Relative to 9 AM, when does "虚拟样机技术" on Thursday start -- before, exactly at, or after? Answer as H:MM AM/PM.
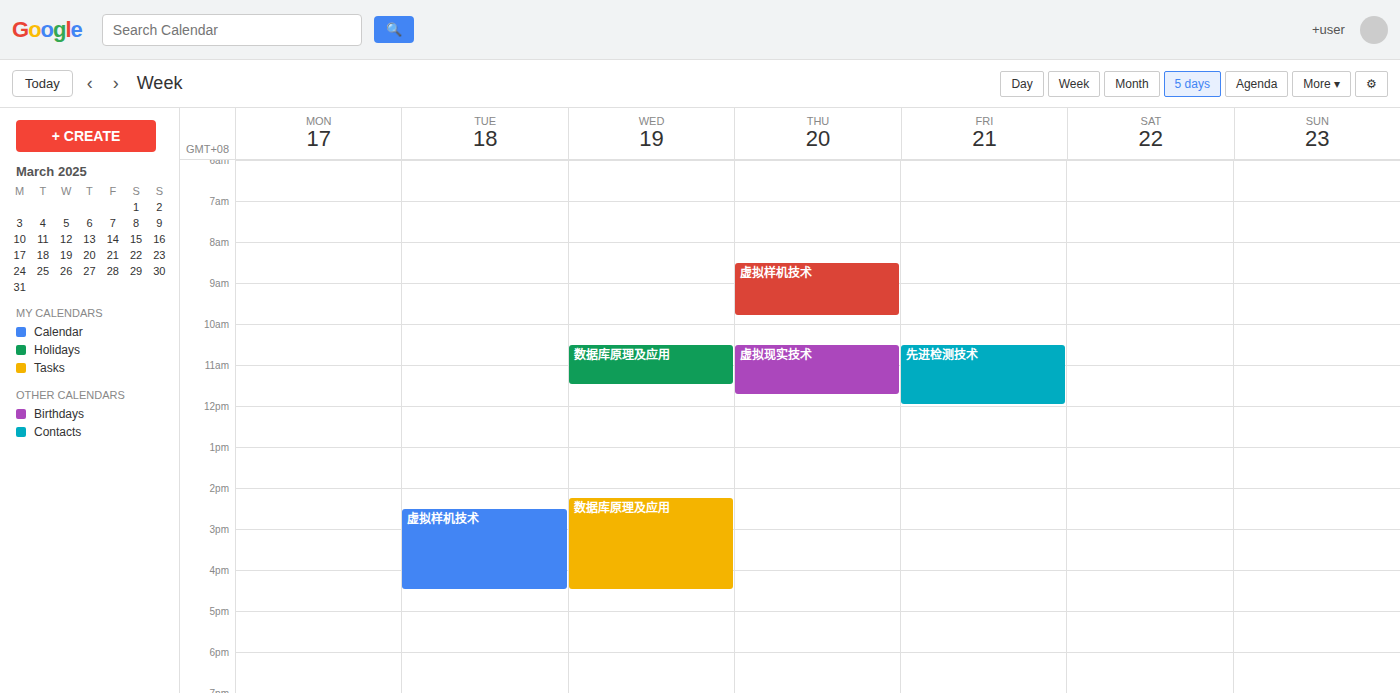
8:30 AM -- before 9 AM, 30 minutes above the 9 AM line.